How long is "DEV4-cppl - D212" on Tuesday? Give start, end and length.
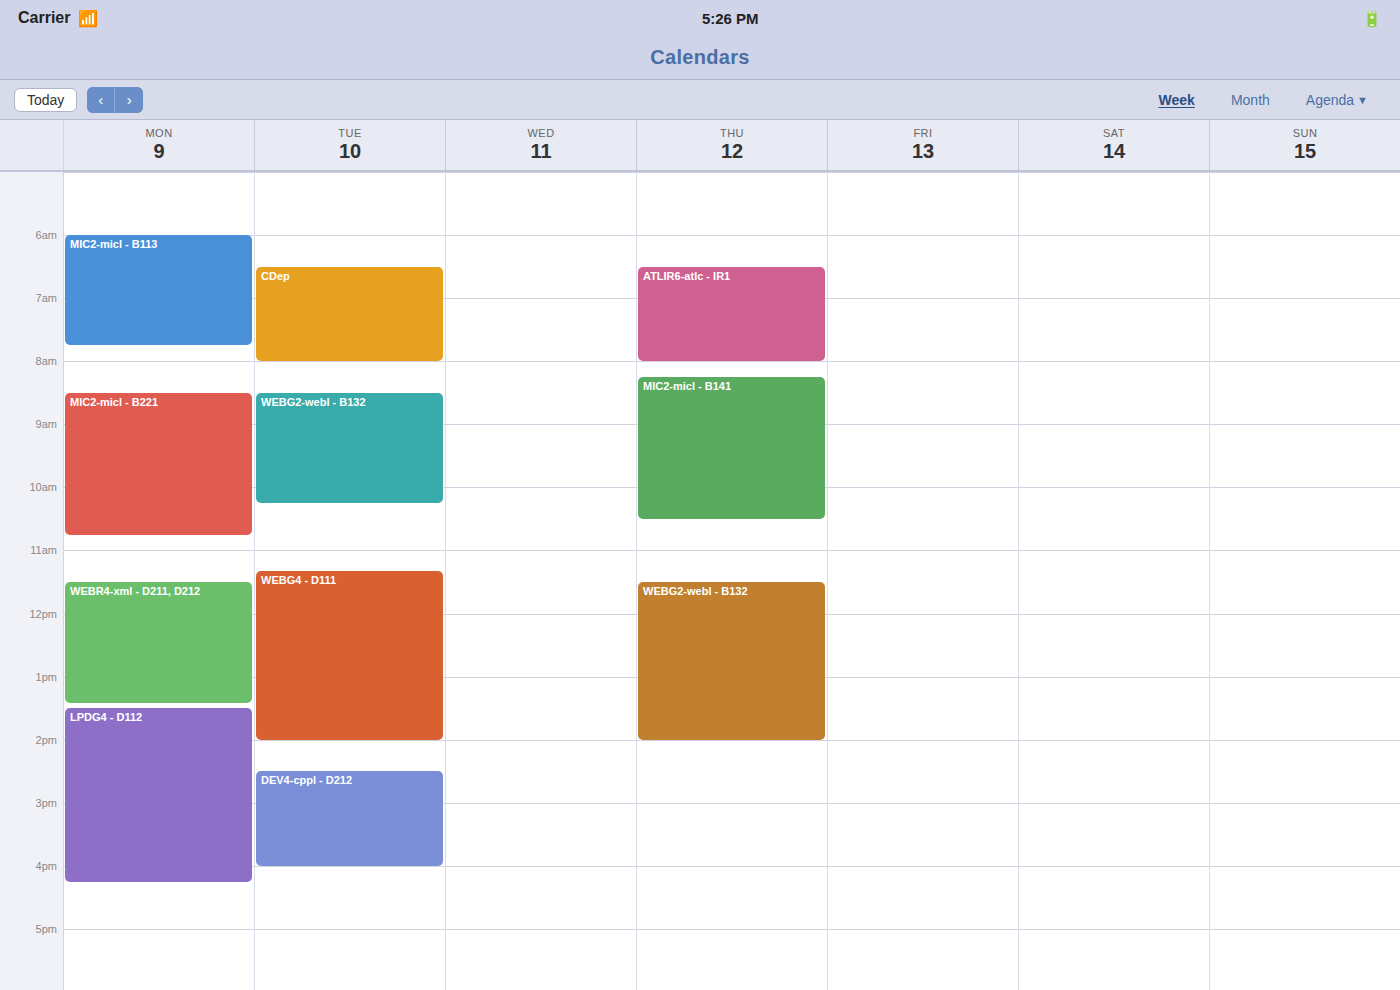
2:30 PM to 4:00 PM, 1 hour 30 minutes